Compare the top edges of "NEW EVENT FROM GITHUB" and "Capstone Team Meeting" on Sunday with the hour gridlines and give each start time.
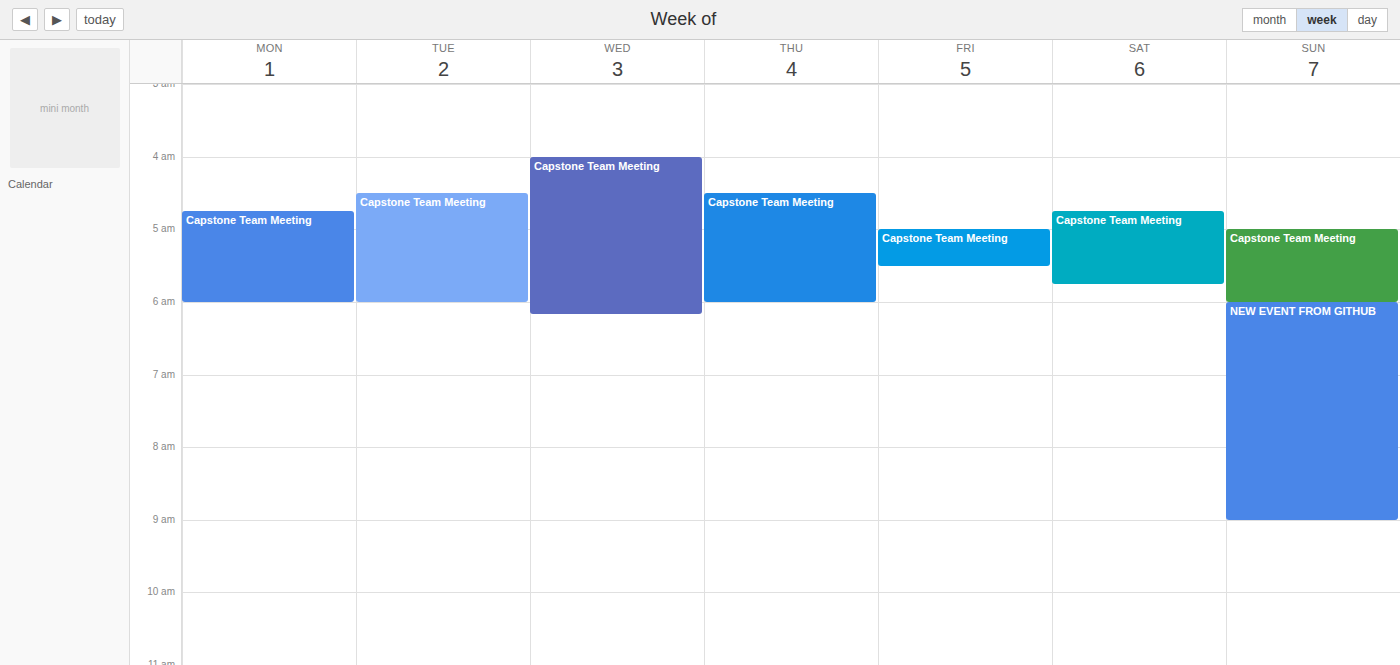
"NEW EVENT FROM GITHUB": 6:00 AM, exactly on the 6 AM line. "Capstone Team Meeting": 5:00 AM, exactly on the 5 AM line.